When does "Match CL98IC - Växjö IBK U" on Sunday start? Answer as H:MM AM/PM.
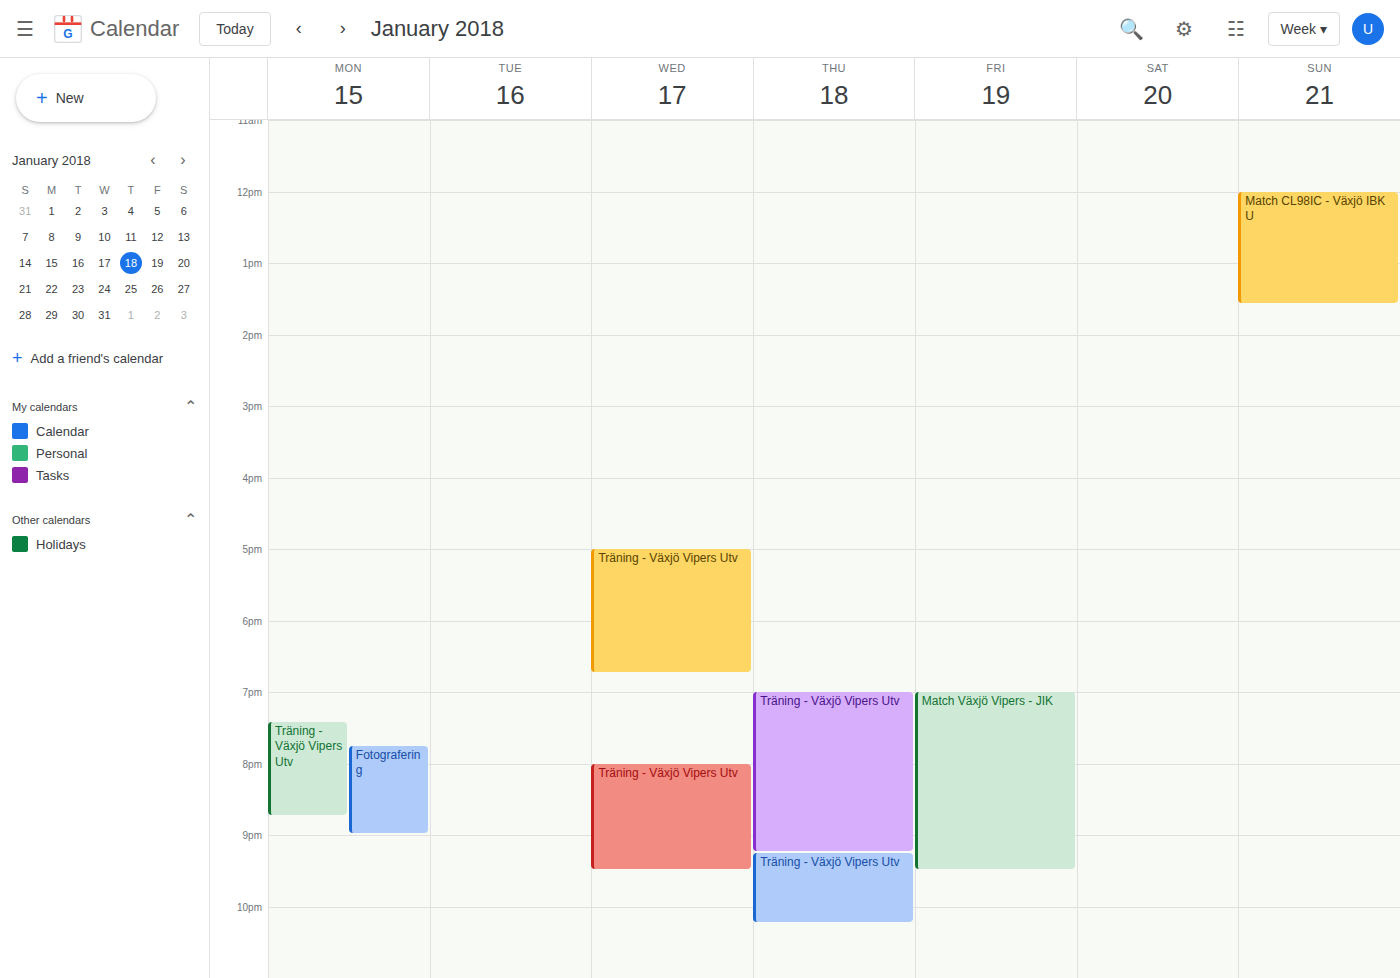
12:00 PM